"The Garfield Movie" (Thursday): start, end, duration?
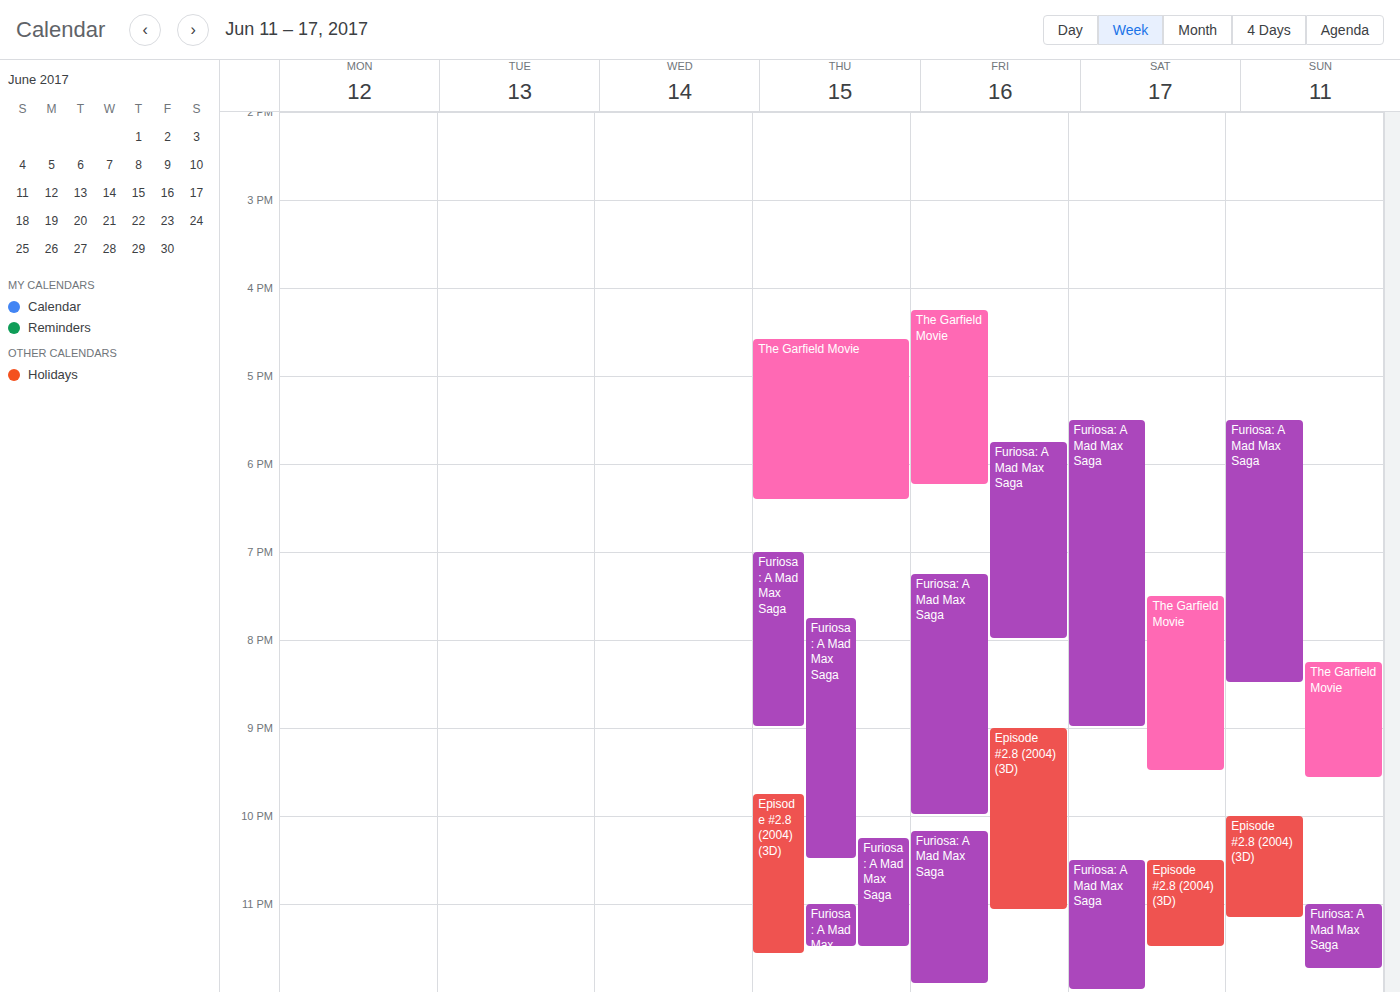
16:35 to 18:25, 1 hour 50 minutes